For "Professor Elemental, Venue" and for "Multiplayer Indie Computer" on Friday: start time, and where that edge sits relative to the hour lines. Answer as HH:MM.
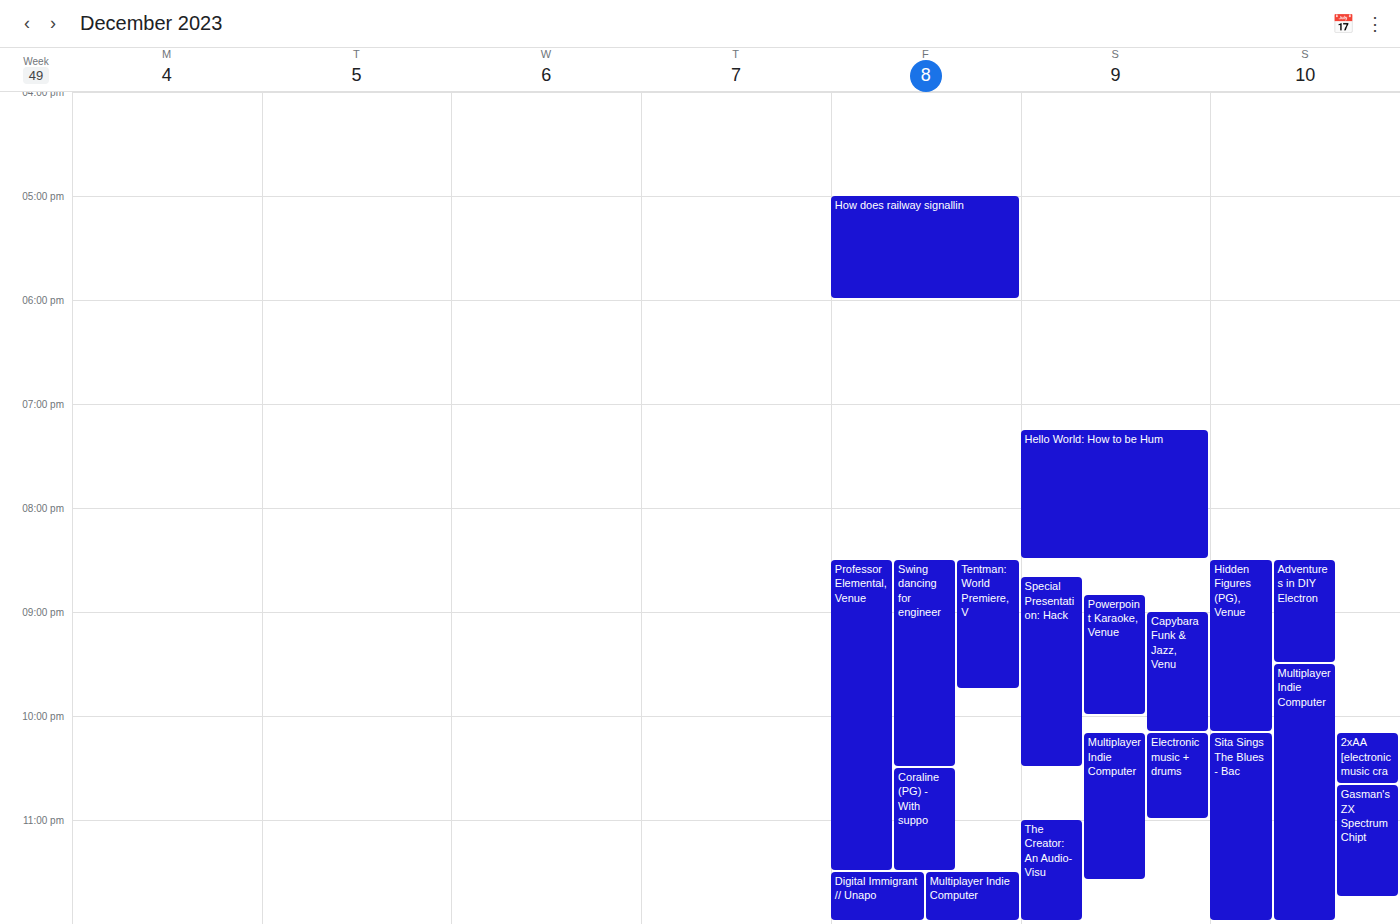
"Professor Elemental, Venue": 20:30, halfway between the 20:00 and 21:00 lines. "Multiplayer Indie Computer": 23:30, halfway between the 23:00 and 24:00 lines.